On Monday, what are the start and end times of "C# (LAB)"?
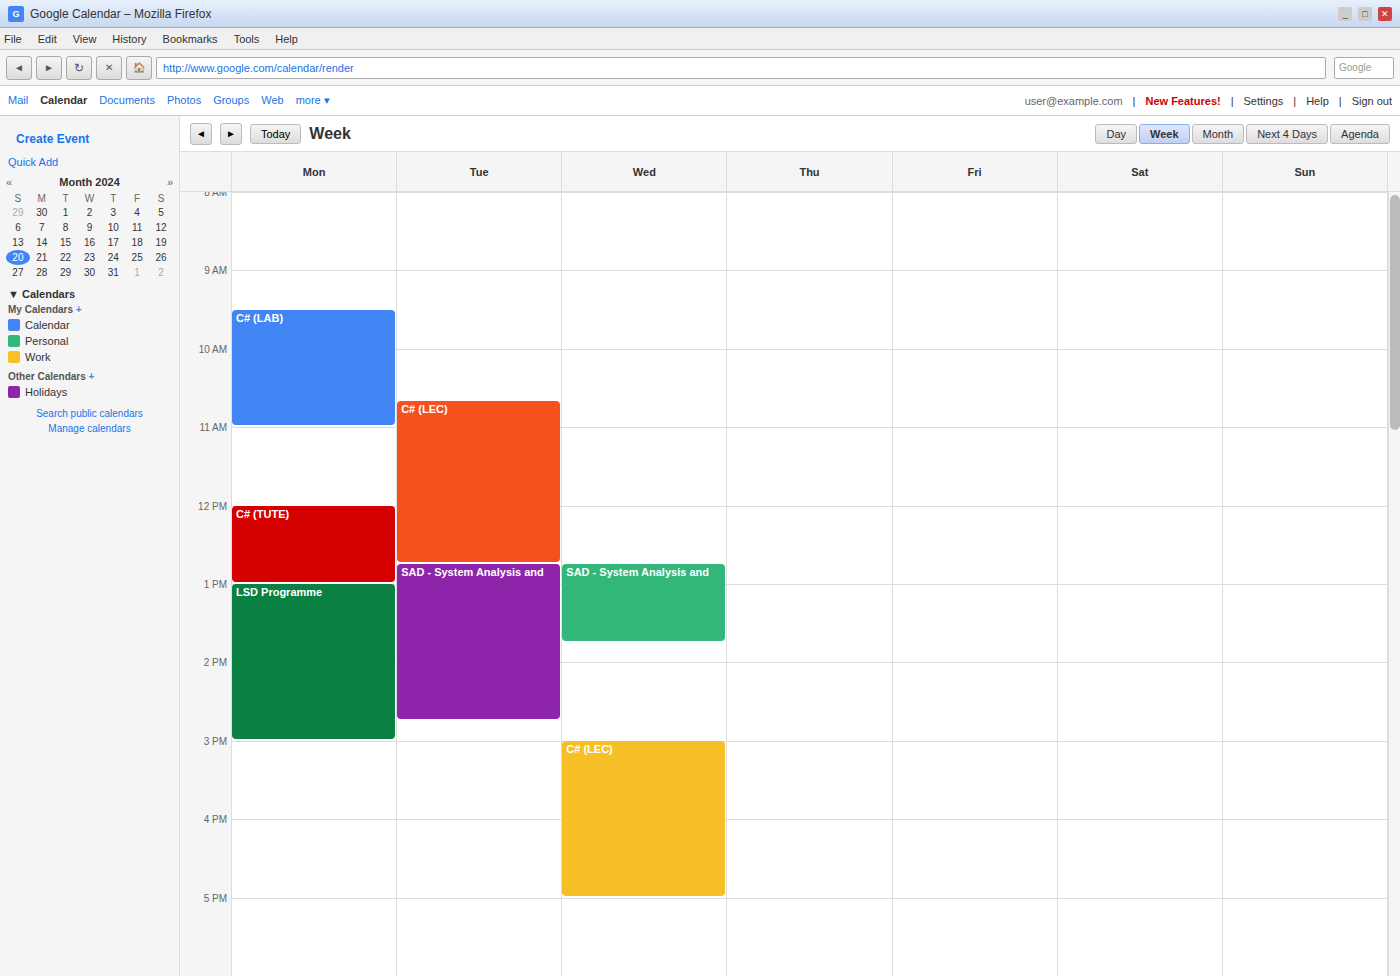
09:30 to 11:00